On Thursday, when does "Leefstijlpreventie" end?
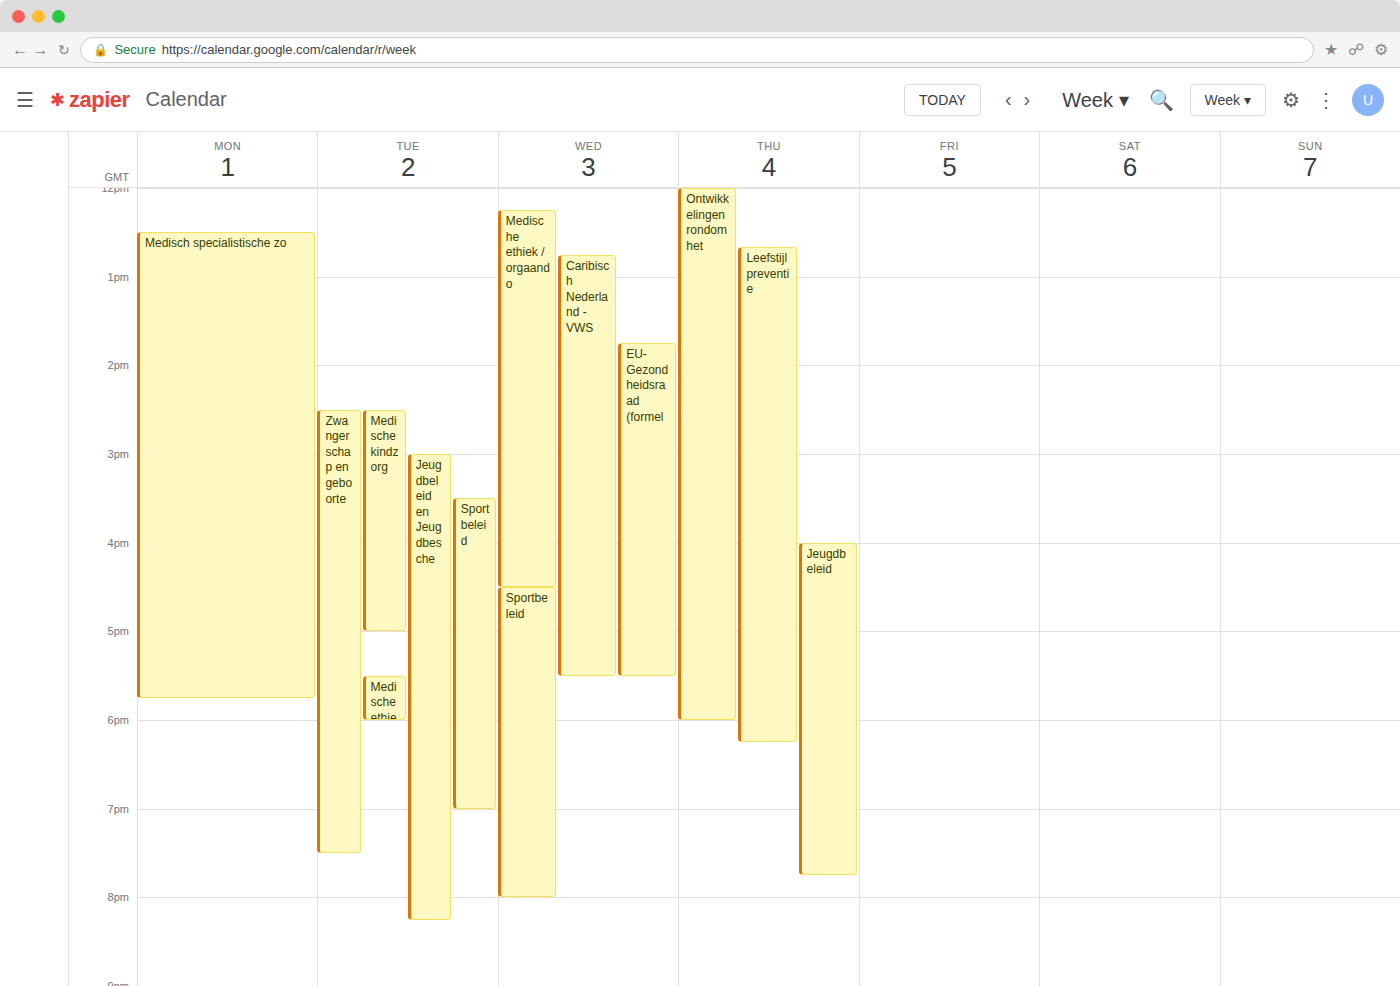
6:15 PM